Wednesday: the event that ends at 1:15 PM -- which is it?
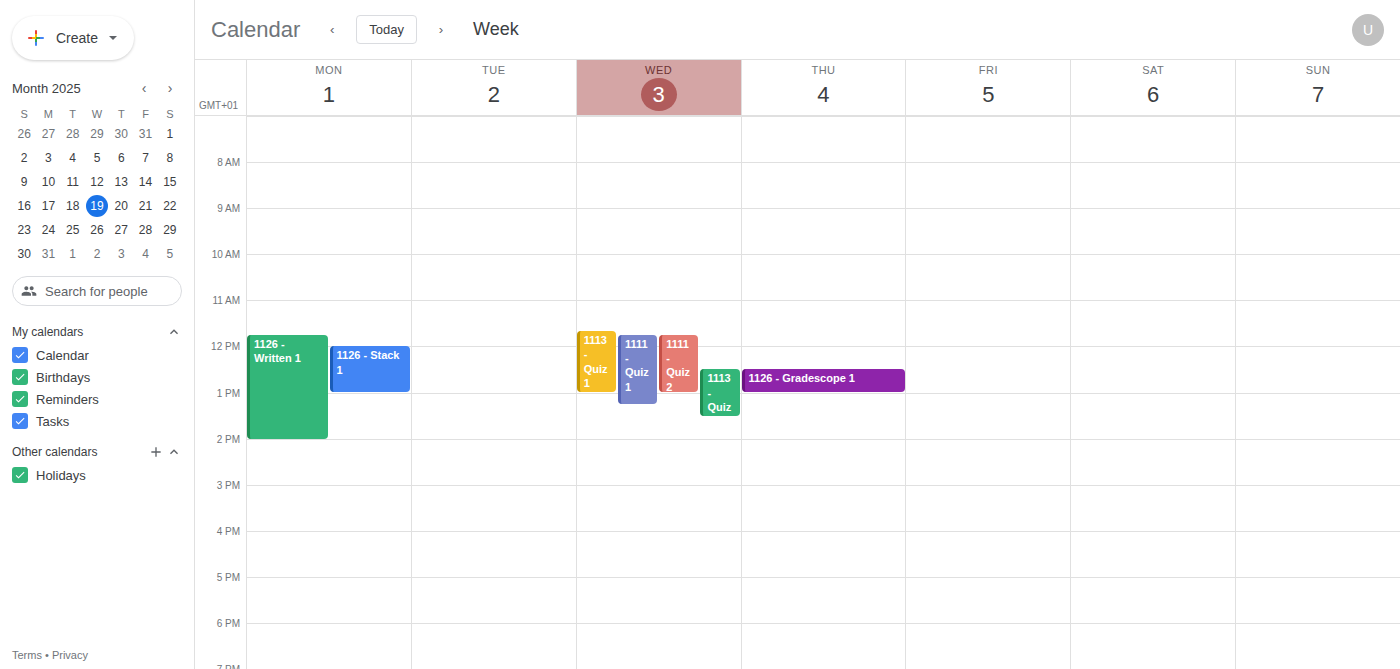
"1111 - Quiz 1"